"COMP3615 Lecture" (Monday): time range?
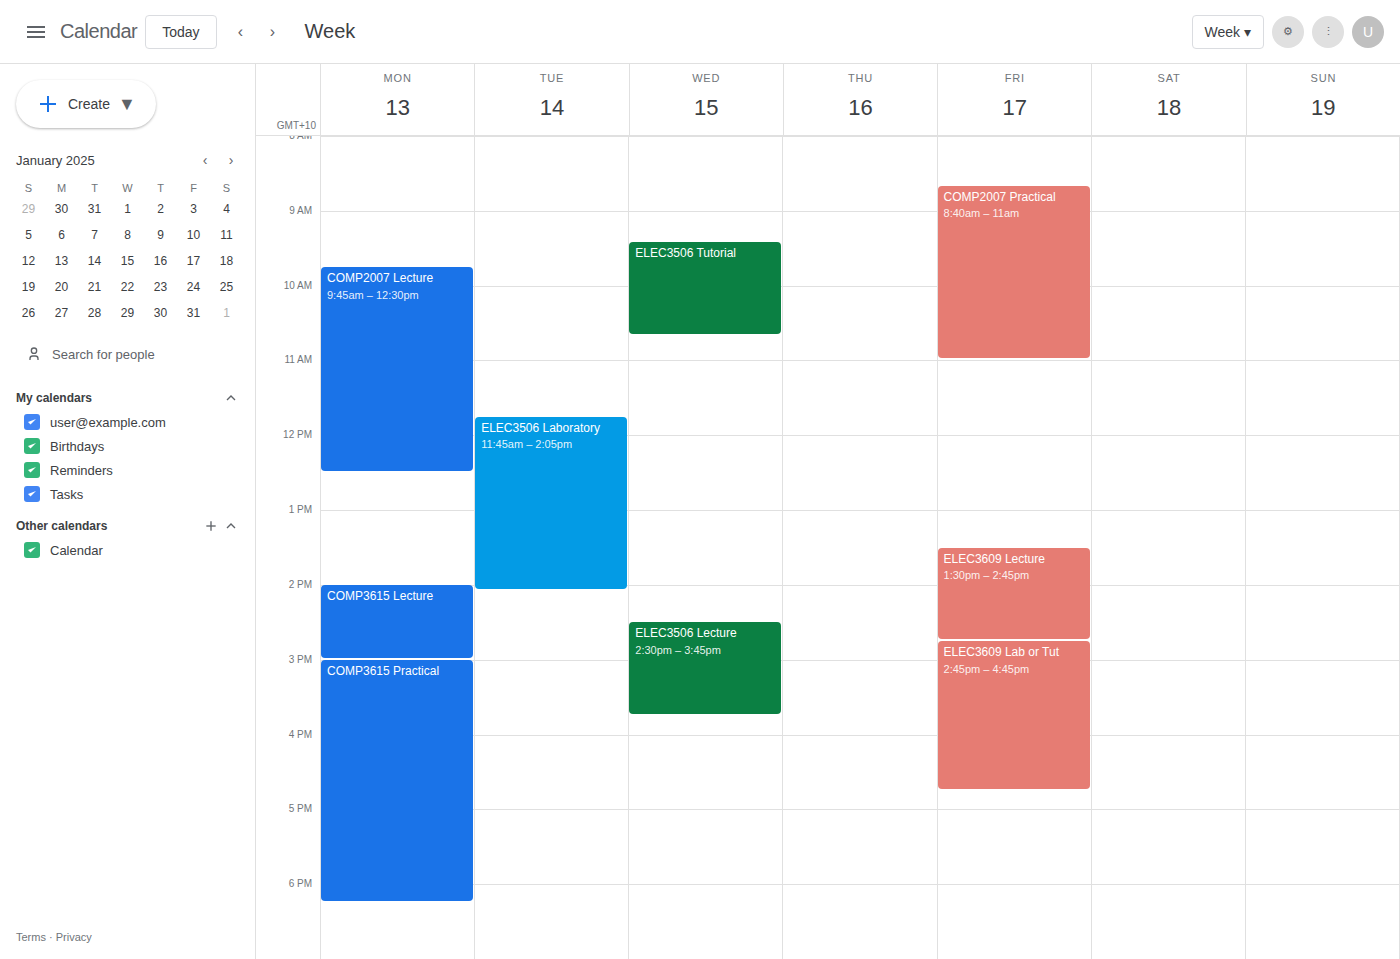
2:00 PM to 3:00 PM